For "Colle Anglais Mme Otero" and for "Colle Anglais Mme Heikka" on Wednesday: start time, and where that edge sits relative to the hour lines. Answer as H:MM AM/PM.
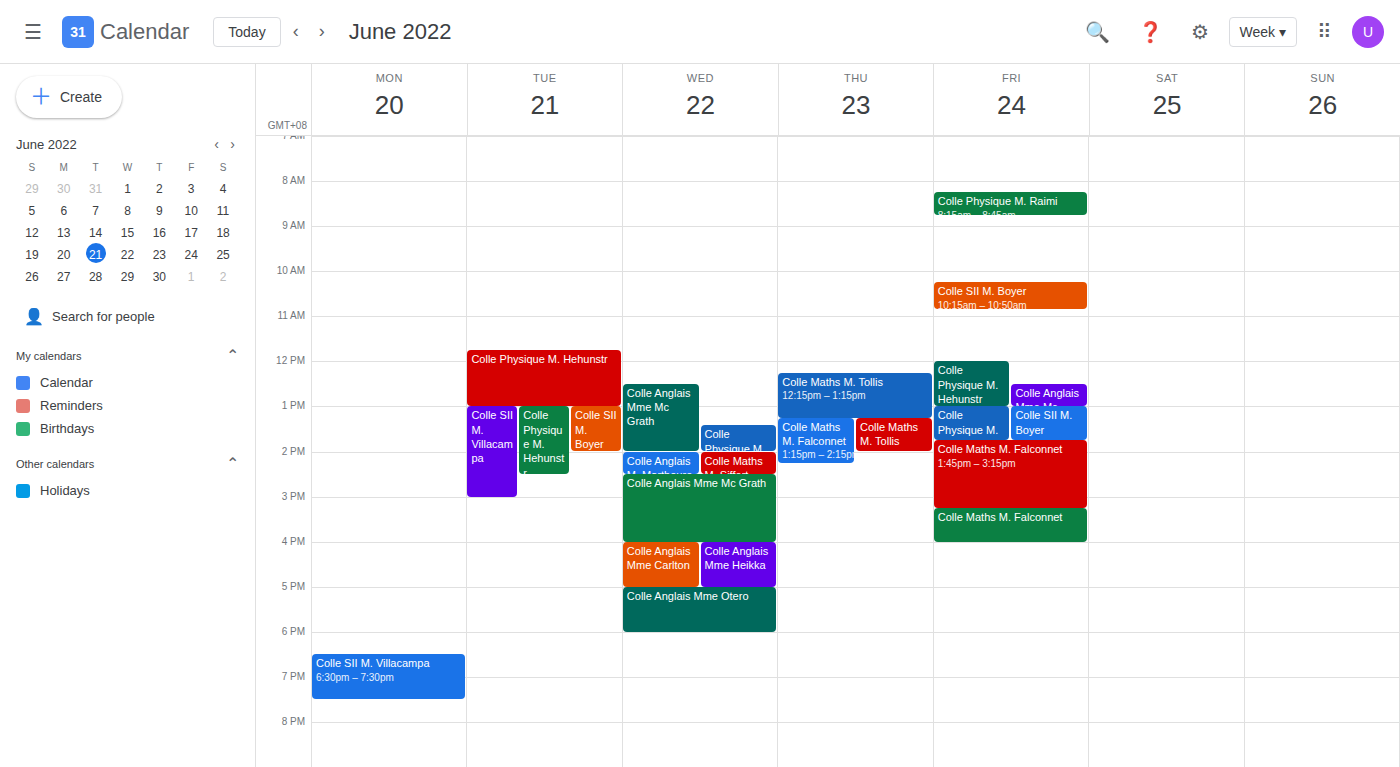
"Colle Anglais Mme Otero": 5:00 PM, exactly on the 5 PM line. "Colle Anglais Mme Heikka": 4:00 PM, exactly on the 4 PM line.